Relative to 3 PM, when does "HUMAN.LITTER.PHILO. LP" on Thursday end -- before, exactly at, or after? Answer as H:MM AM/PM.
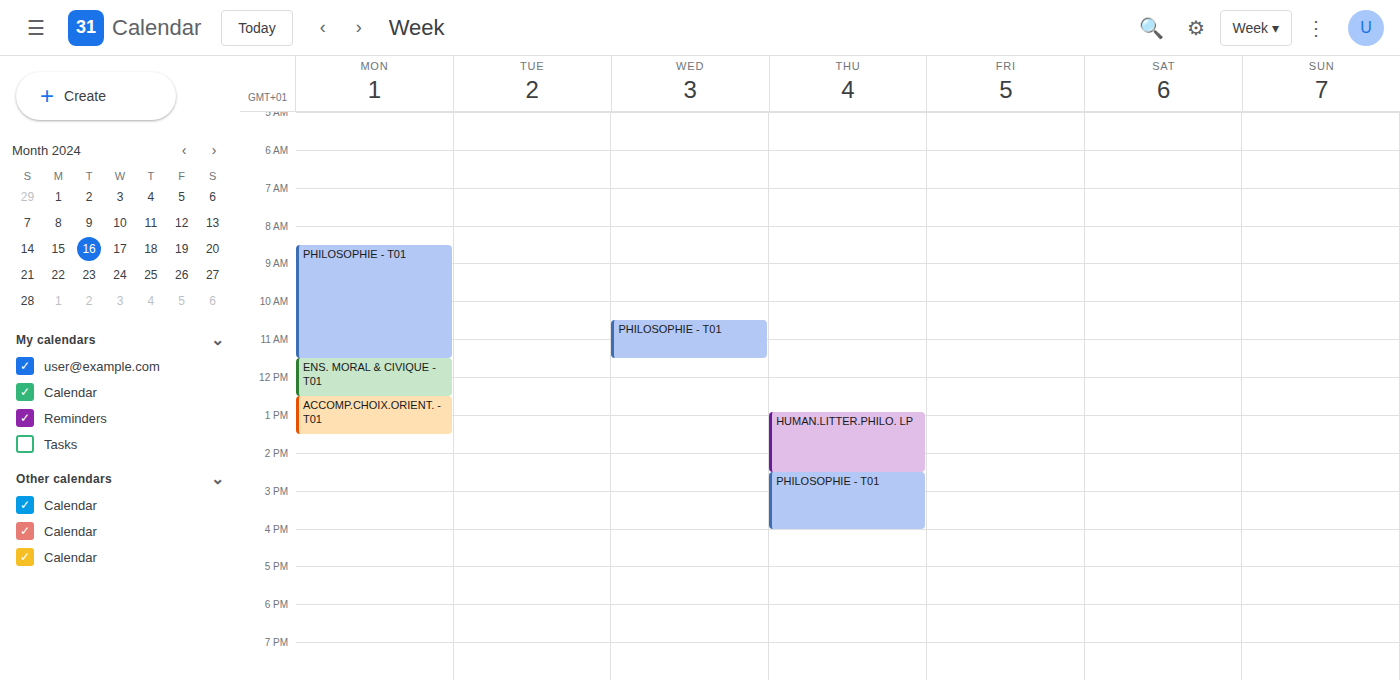
2:30 PM -- before 3 PM, 30 minutes above the 3 PM line.